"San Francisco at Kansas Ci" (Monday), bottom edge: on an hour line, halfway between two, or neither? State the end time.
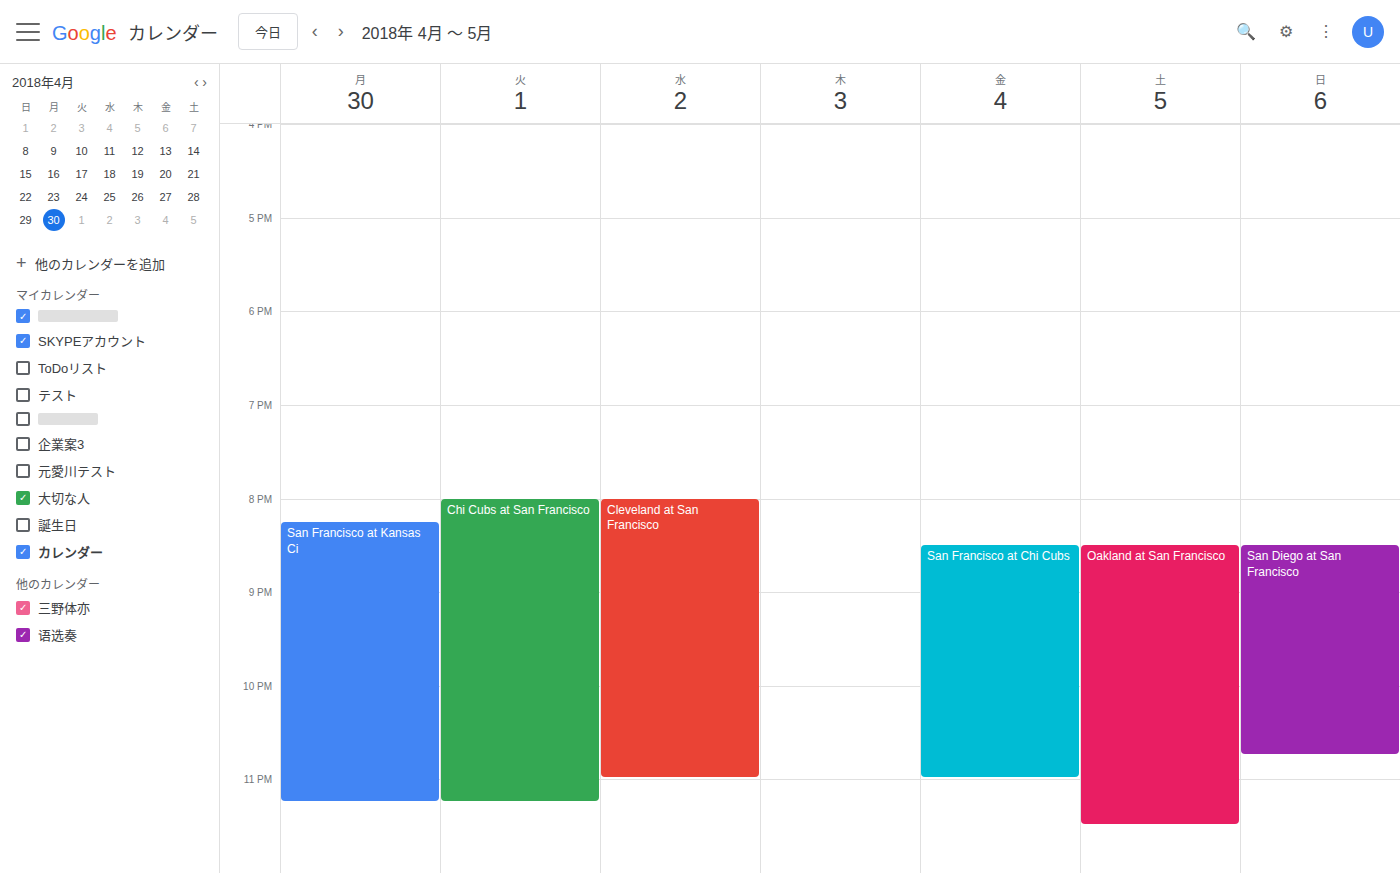
11:15 PM -- neither: a quarter of the way from the 11 PM line to the 12 AM line.